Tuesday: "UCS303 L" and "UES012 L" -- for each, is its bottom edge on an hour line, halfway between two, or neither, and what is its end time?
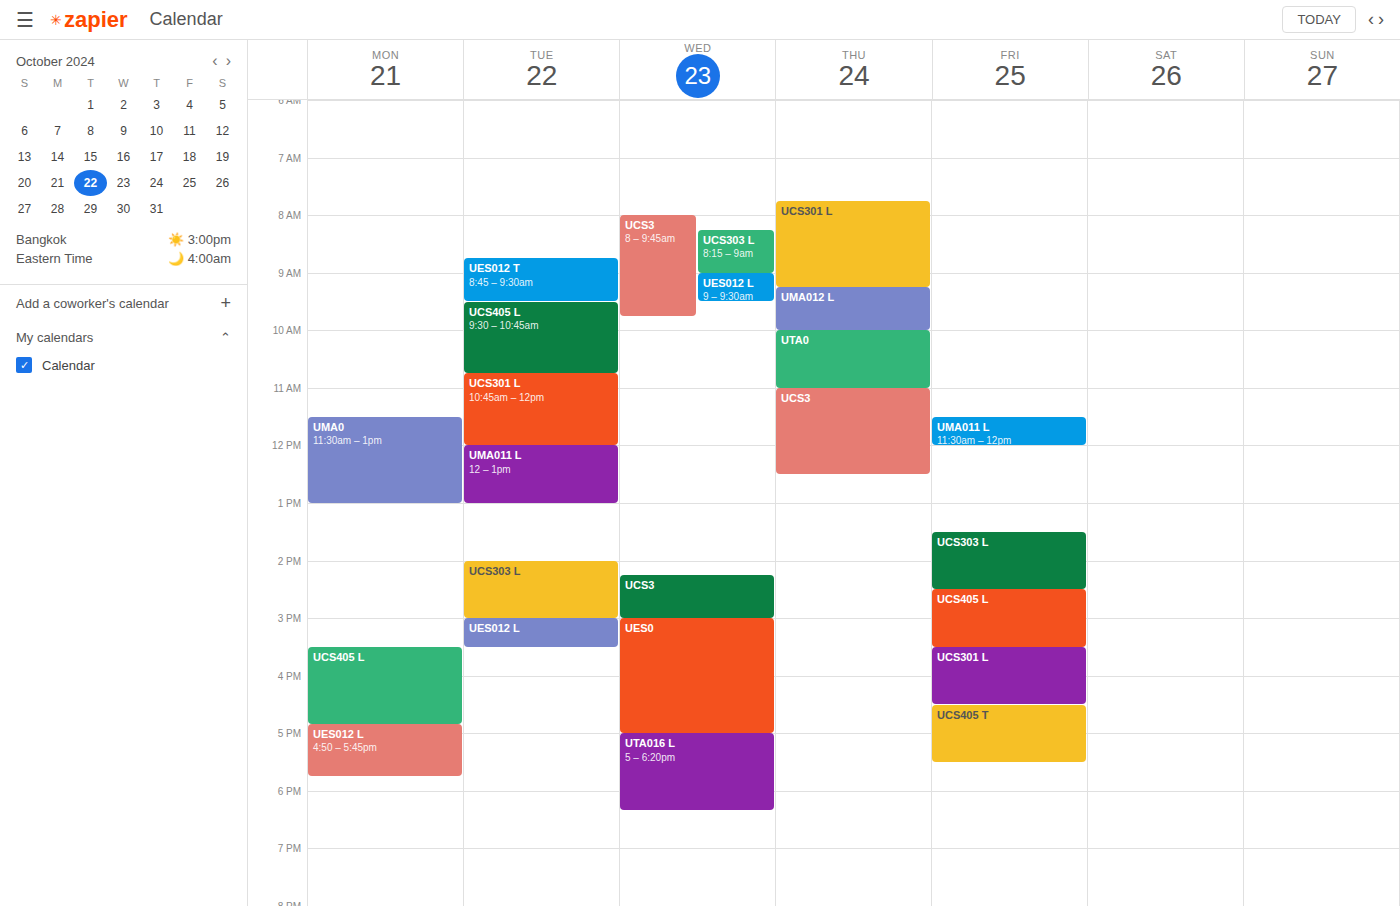
"UCS303 L": 3:00 PM, exactly on the 3 PM line. "UES012 L": 3:30 PM, halfway between the 3 PM and 4 PM lines.